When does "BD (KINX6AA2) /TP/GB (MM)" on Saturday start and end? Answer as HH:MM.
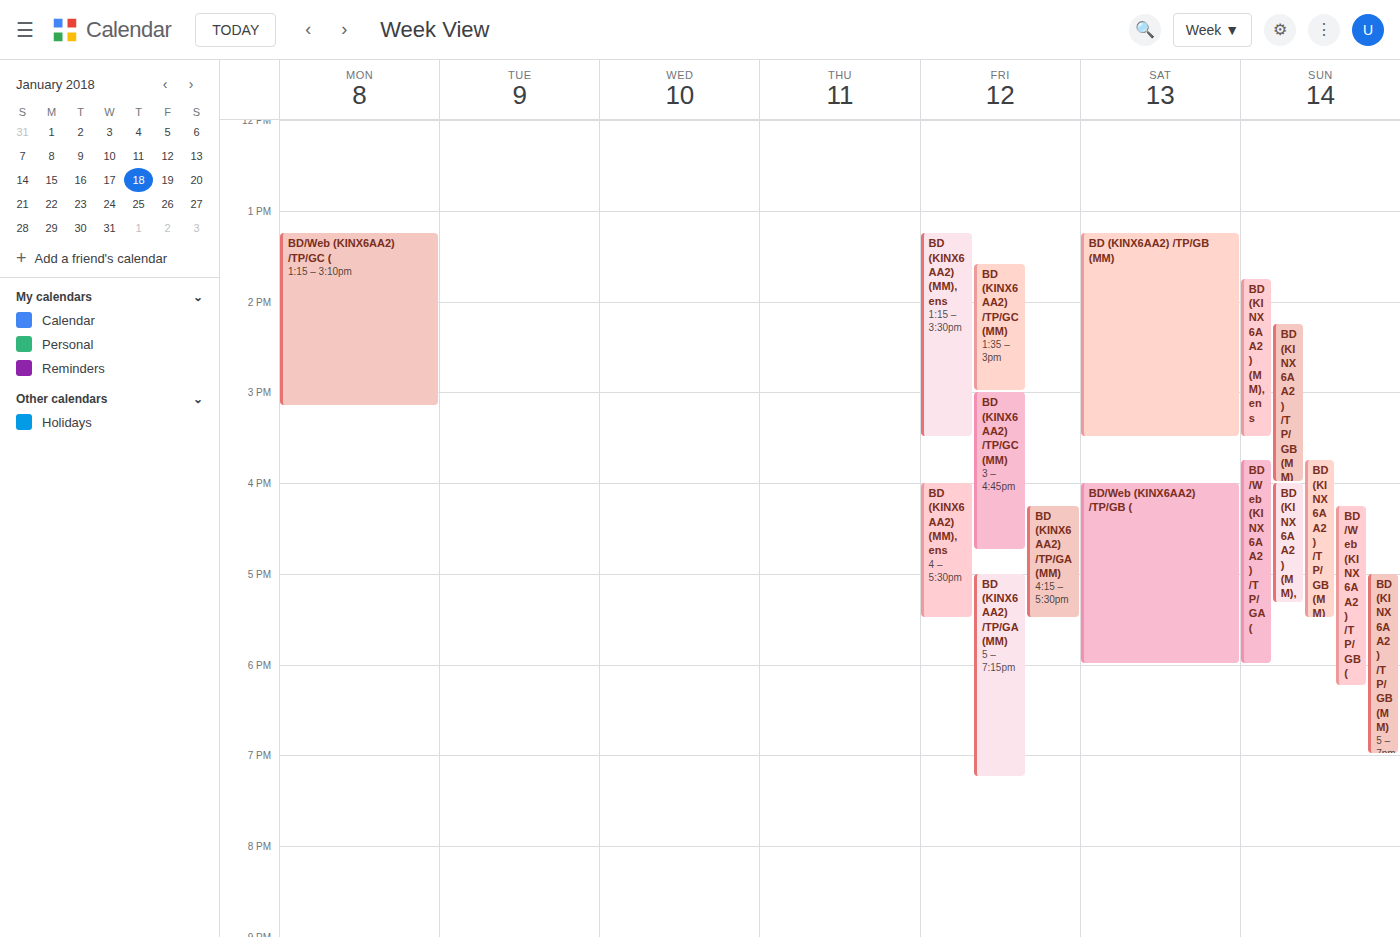
13:15 to 15:30